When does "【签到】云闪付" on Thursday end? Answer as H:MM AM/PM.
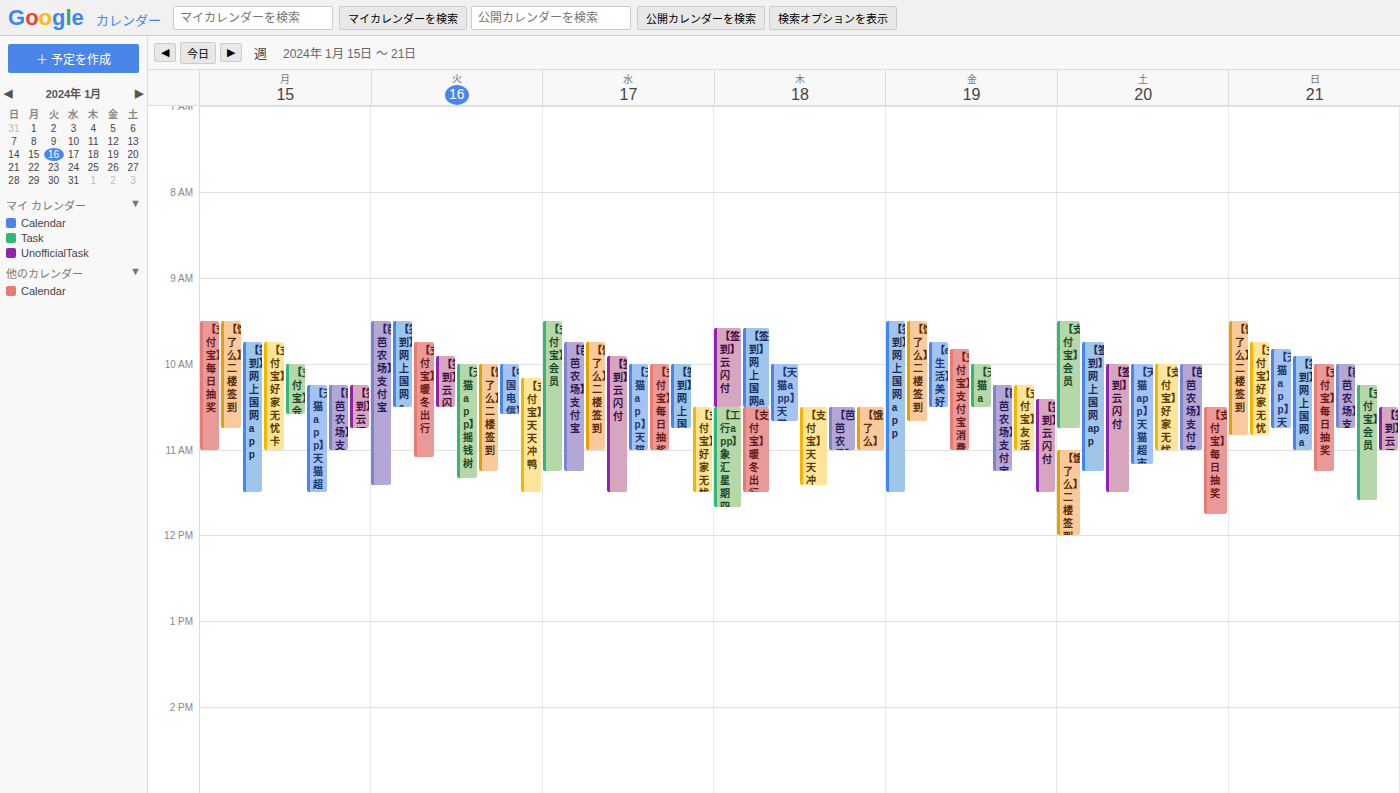
10:30 AM